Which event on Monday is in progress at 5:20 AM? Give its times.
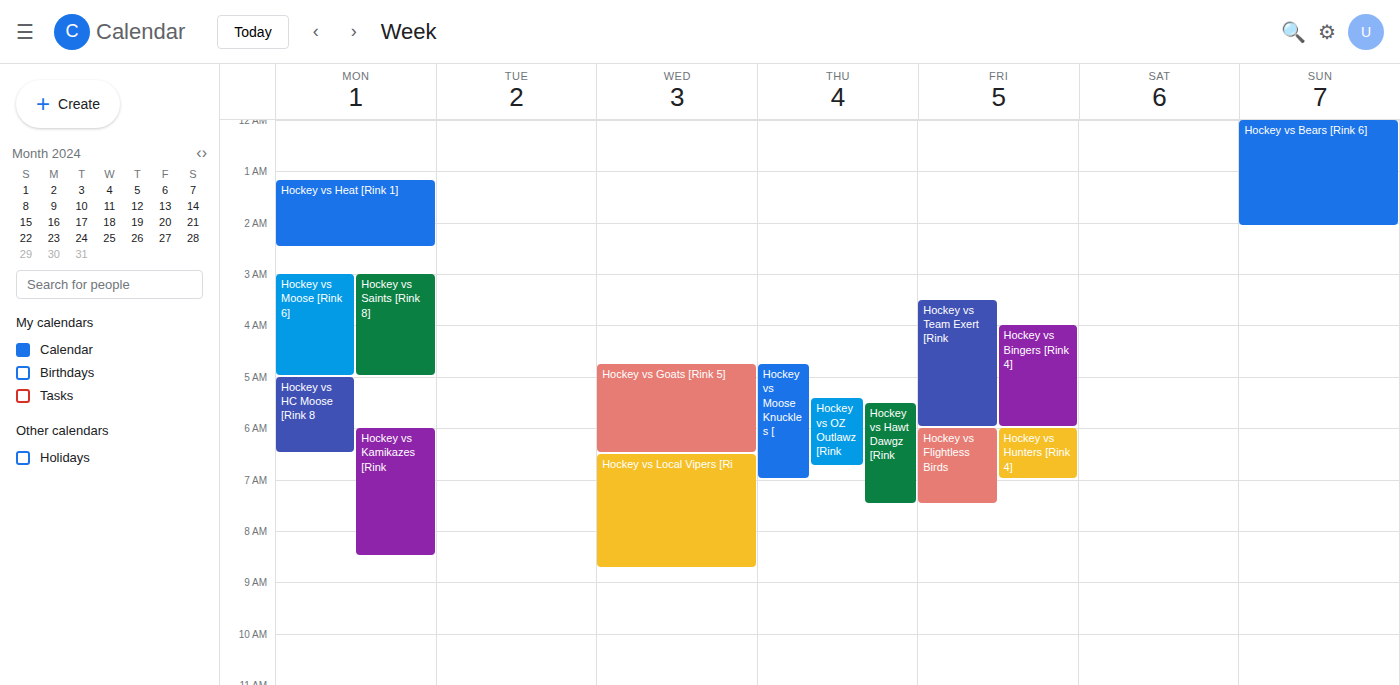
"Hockey vs HC Moose [Rink 8", 5:00 AM to 6:30 AM